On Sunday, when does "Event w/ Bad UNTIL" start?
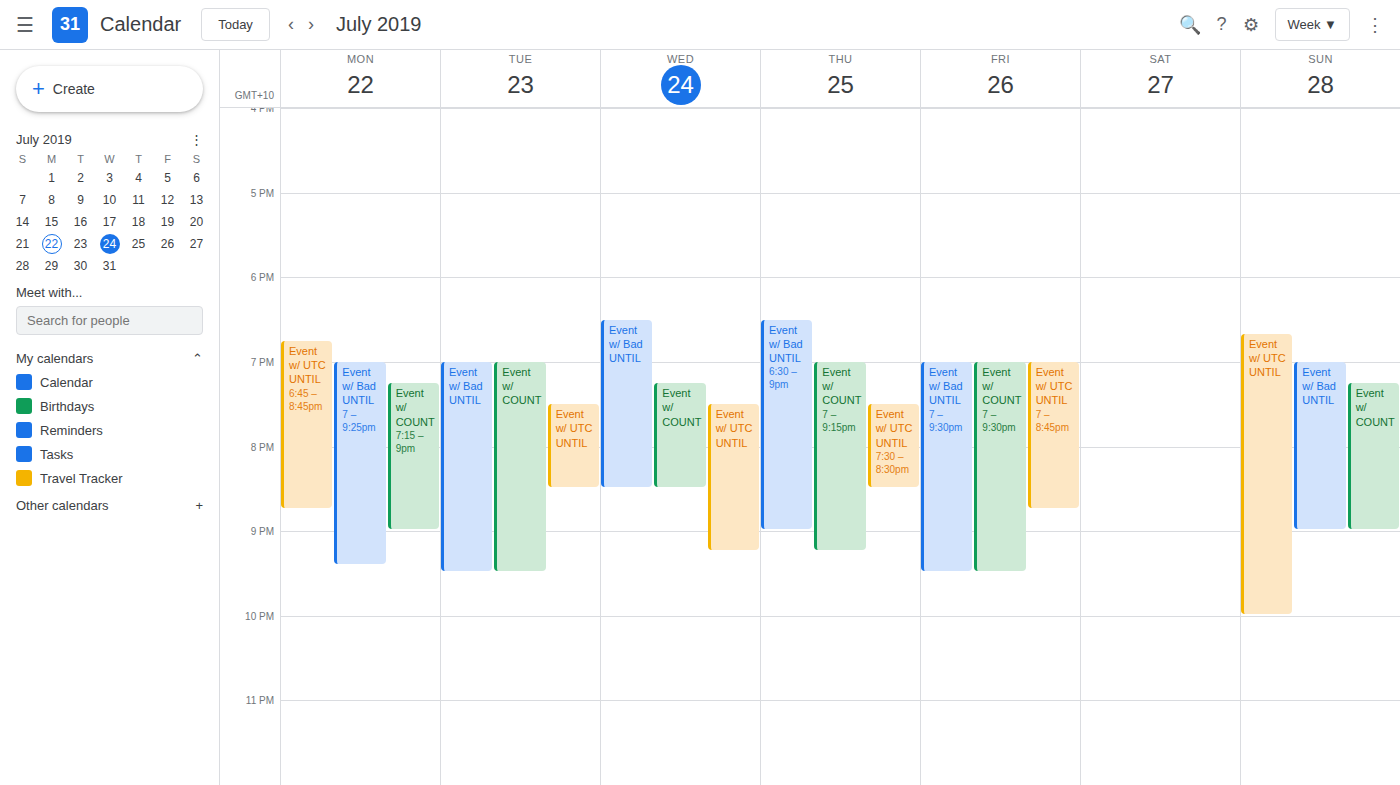
7:00 PM